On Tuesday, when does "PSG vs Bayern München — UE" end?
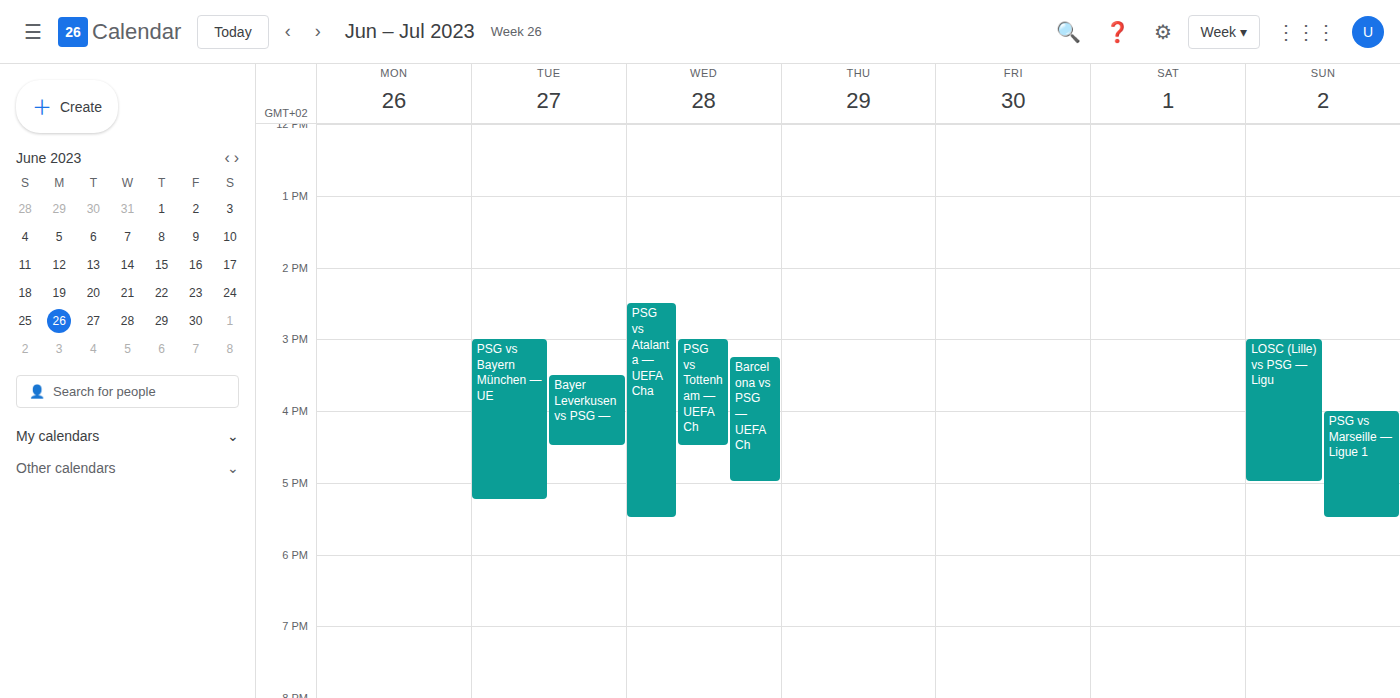
5:15 PM